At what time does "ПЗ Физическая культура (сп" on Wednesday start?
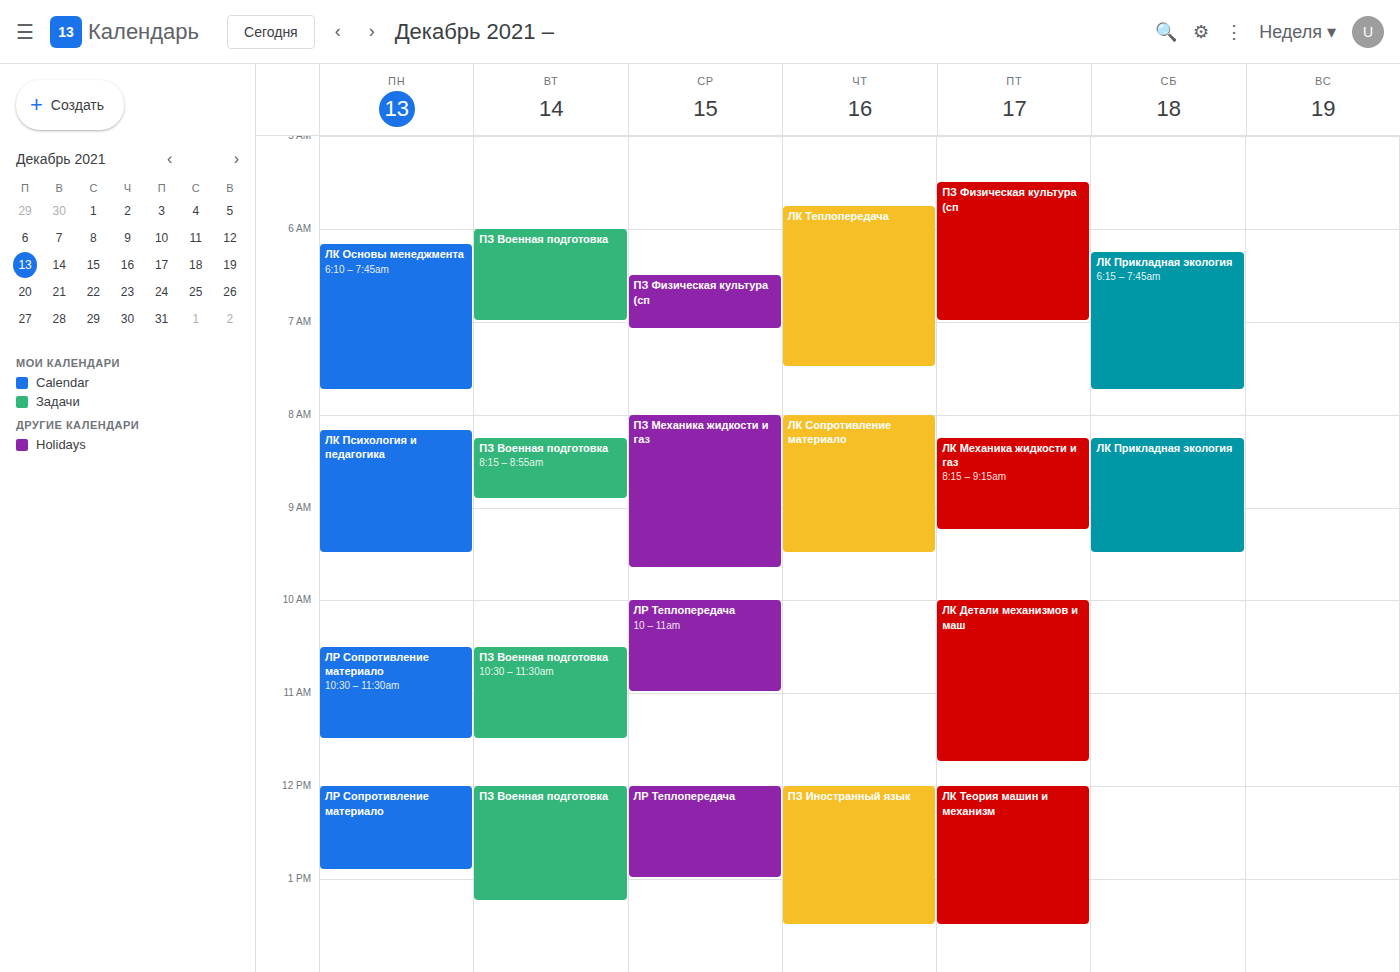
06:30